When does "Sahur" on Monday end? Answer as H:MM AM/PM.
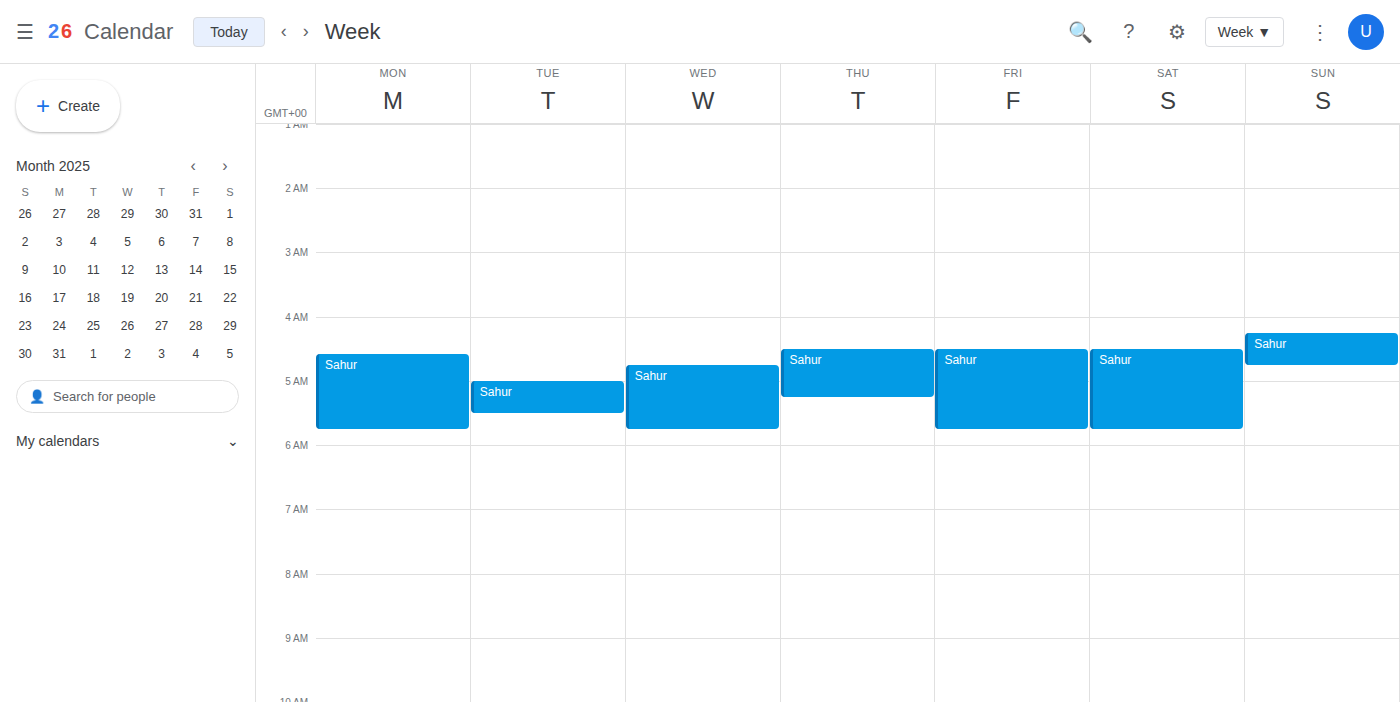
5:45 AM